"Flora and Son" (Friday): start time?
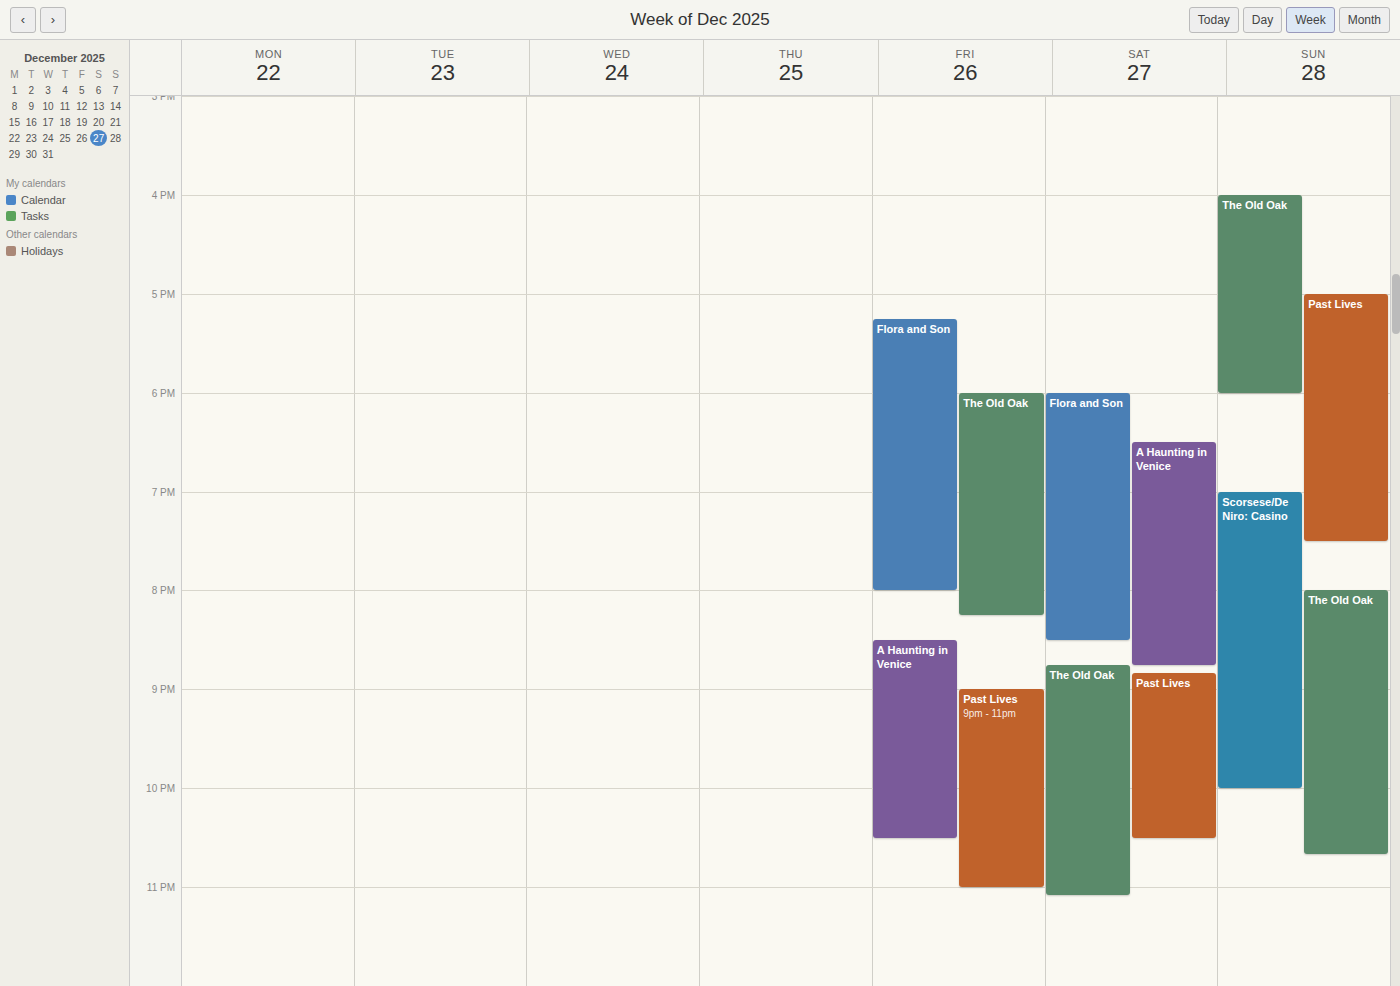
5:15 PM